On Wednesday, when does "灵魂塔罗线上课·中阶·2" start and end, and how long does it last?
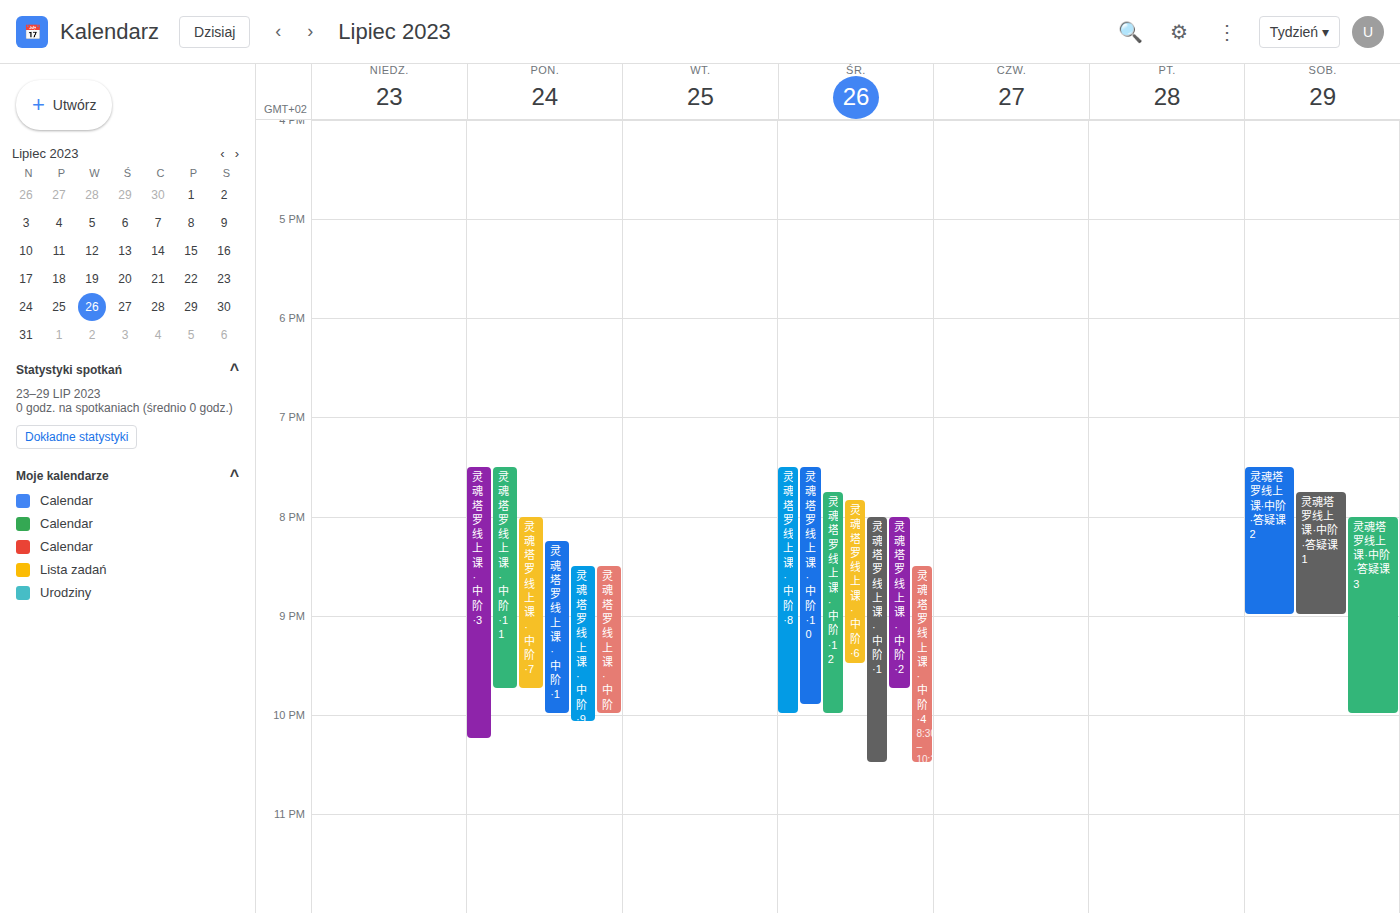
8:00 PM to 9:45 PM, 1 hour 45 minutes